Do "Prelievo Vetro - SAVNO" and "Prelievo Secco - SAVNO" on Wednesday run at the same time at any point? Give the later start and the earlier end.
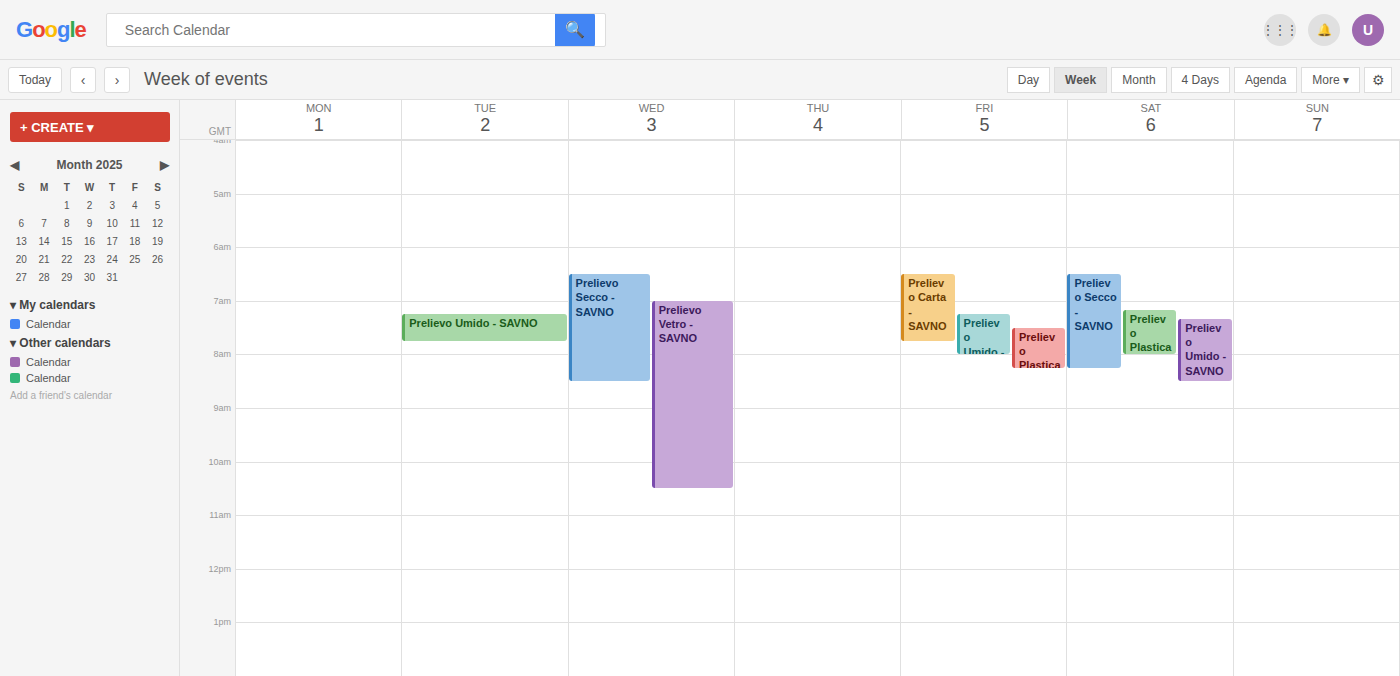
"Prelievo Vetro - SAVNO" starts at 7:00 AM, before "Prelievo Secco - SAVNO" ends at 8:30 AM -- they overlap.